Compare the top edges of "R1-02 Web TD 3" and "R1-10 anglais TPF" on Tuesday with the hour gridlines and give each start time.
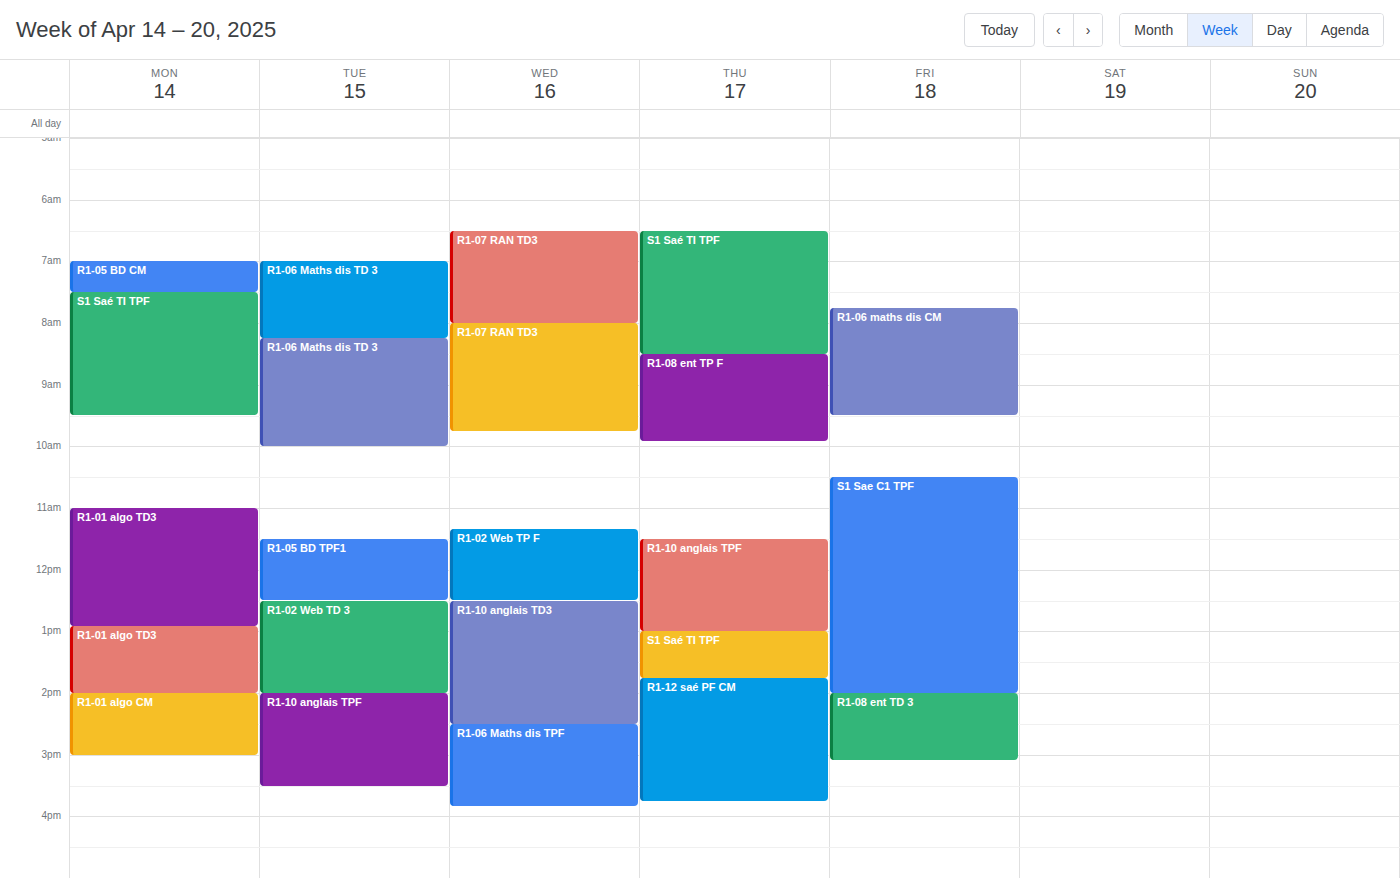
"R1-02 Web TD 3": 12:30 PM, halfway between the 12 PM and 1 PM lines. "R1-10 anglais TPF": 2:00 PM, exactly on the 2 PM line.